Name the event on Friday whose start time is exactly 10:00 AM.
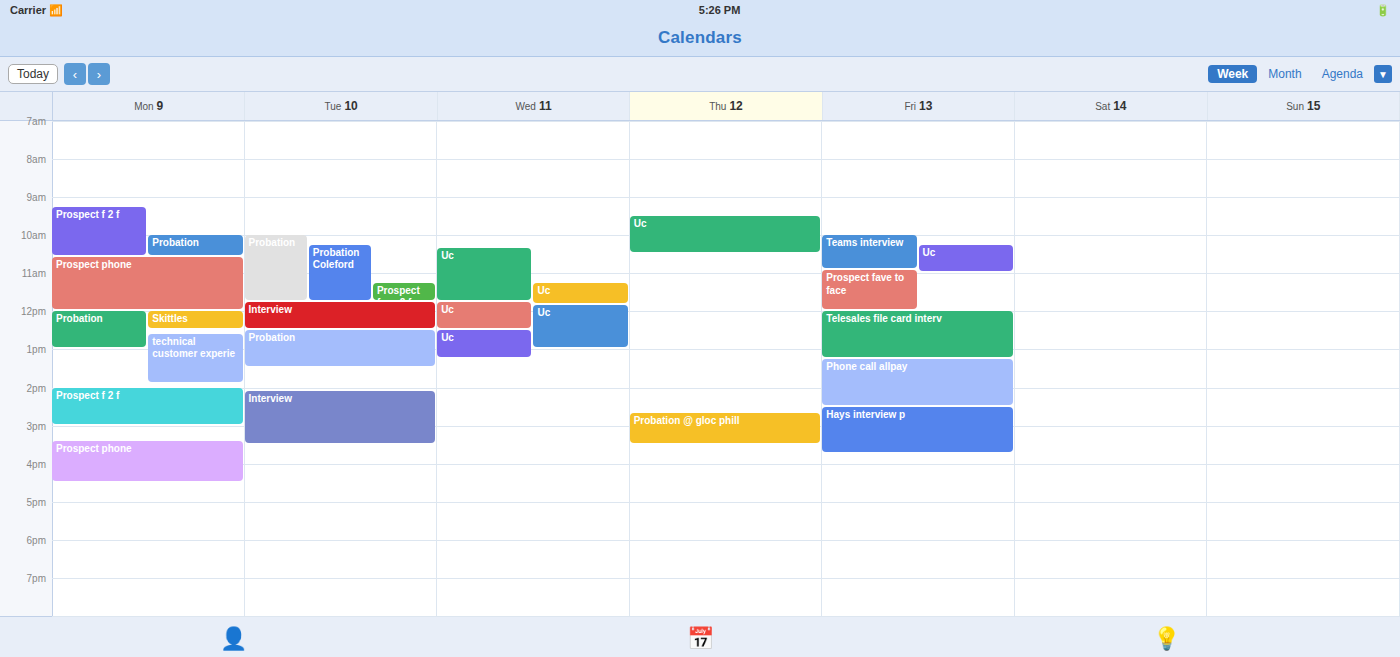
"Teams interview"